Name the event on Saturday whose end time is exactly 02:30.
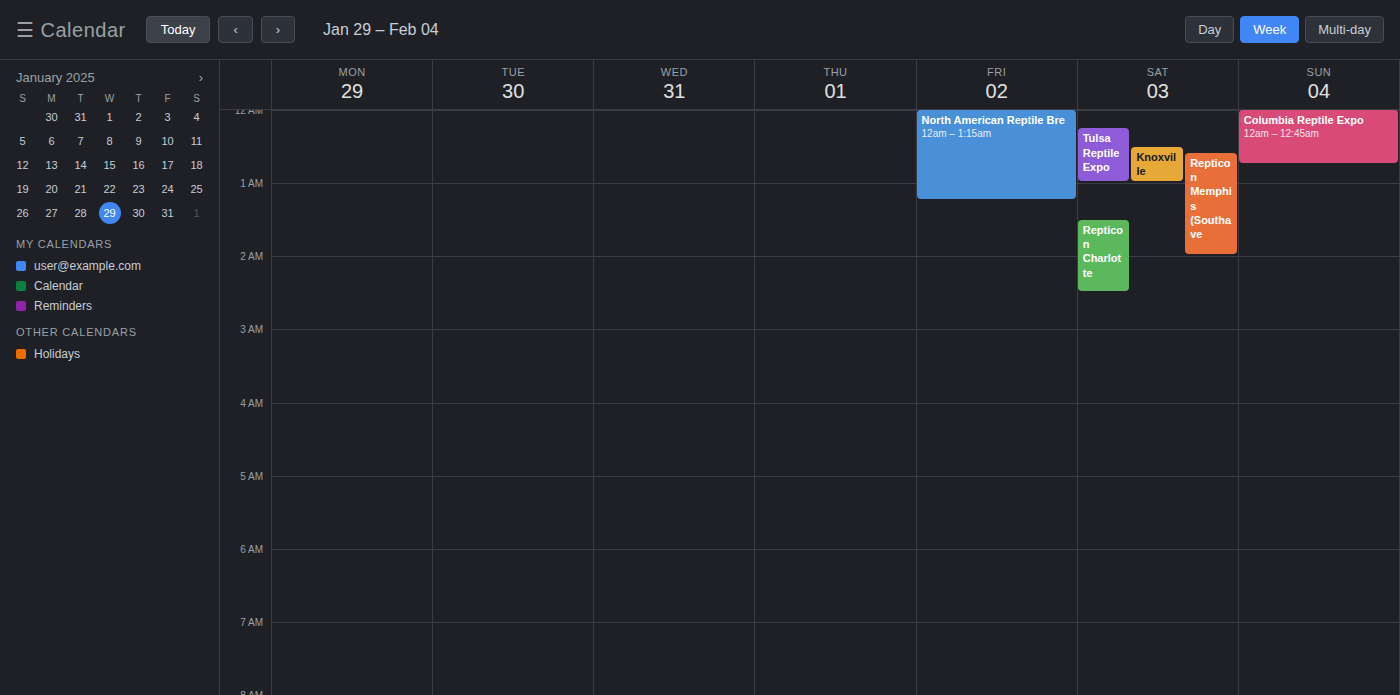
"Repticon Charlotte"